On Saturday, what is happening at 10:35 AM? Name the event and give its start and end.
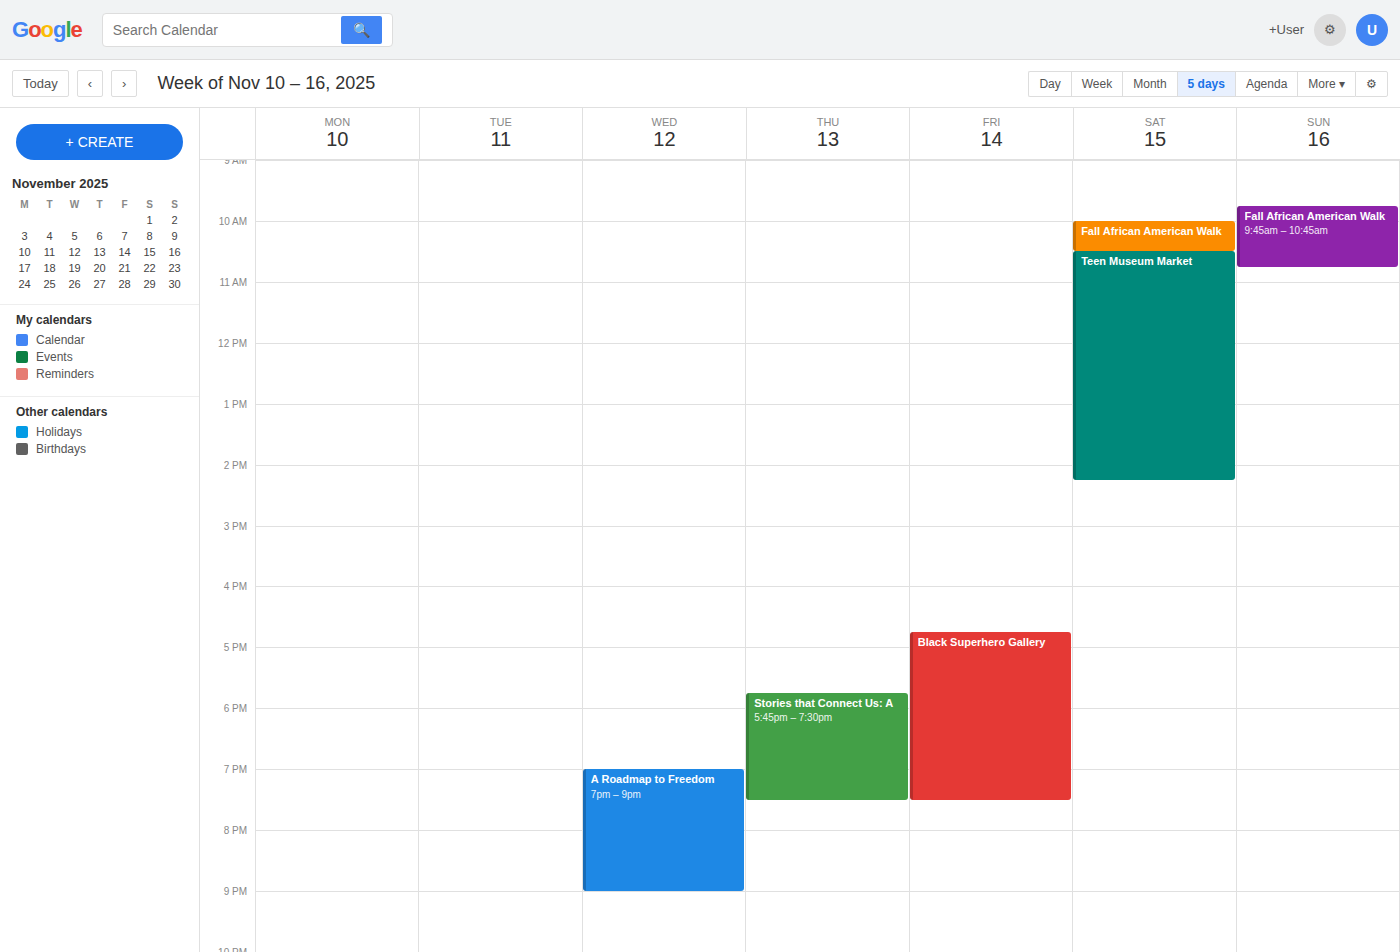
"Teen Museum Market", 10:30 AM to 2:15 PM